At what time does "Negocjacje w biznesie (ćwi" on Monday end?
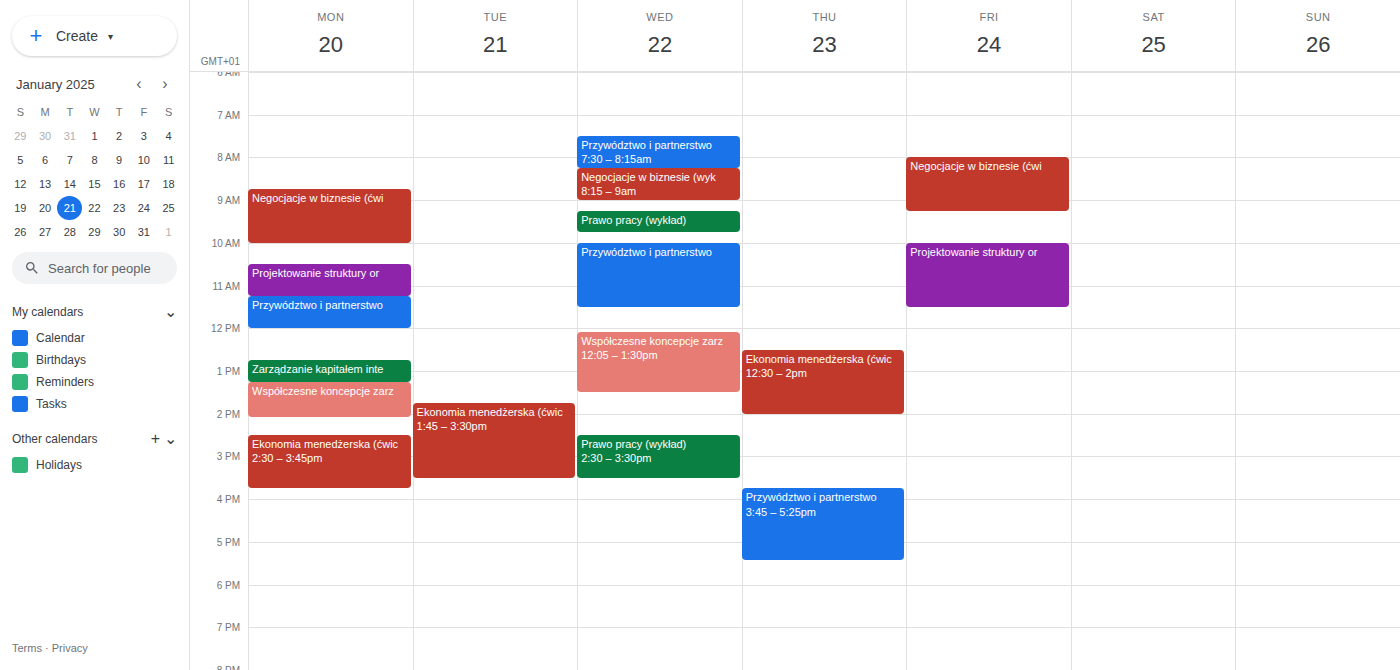
10:00 AM